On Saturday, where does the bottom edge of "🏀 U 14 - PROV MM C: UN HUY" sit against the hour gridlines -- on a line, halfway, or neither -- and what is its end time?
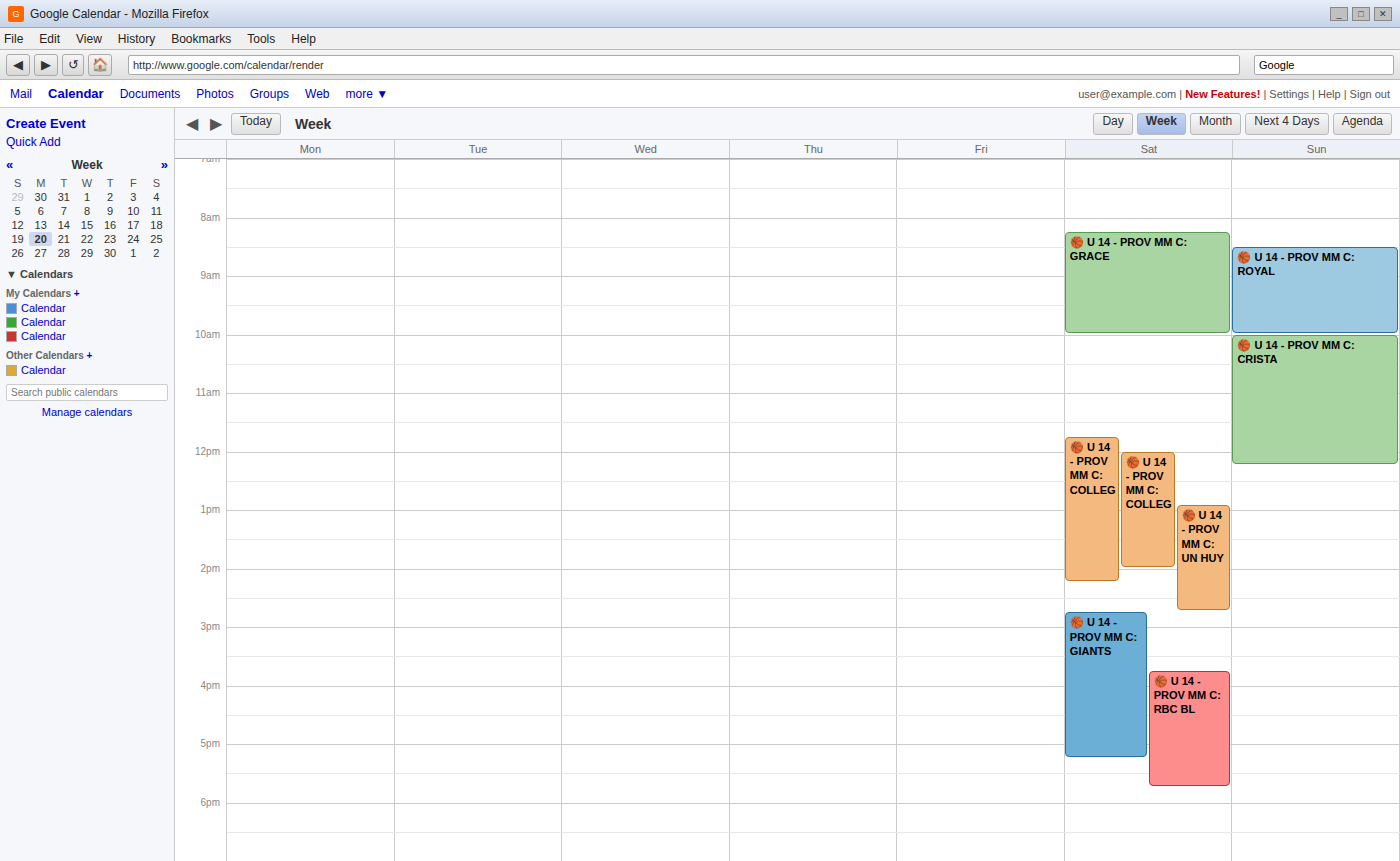
2:45 PM -- neither: three quarters of the way from the 2 PM line to the 3 PM line.